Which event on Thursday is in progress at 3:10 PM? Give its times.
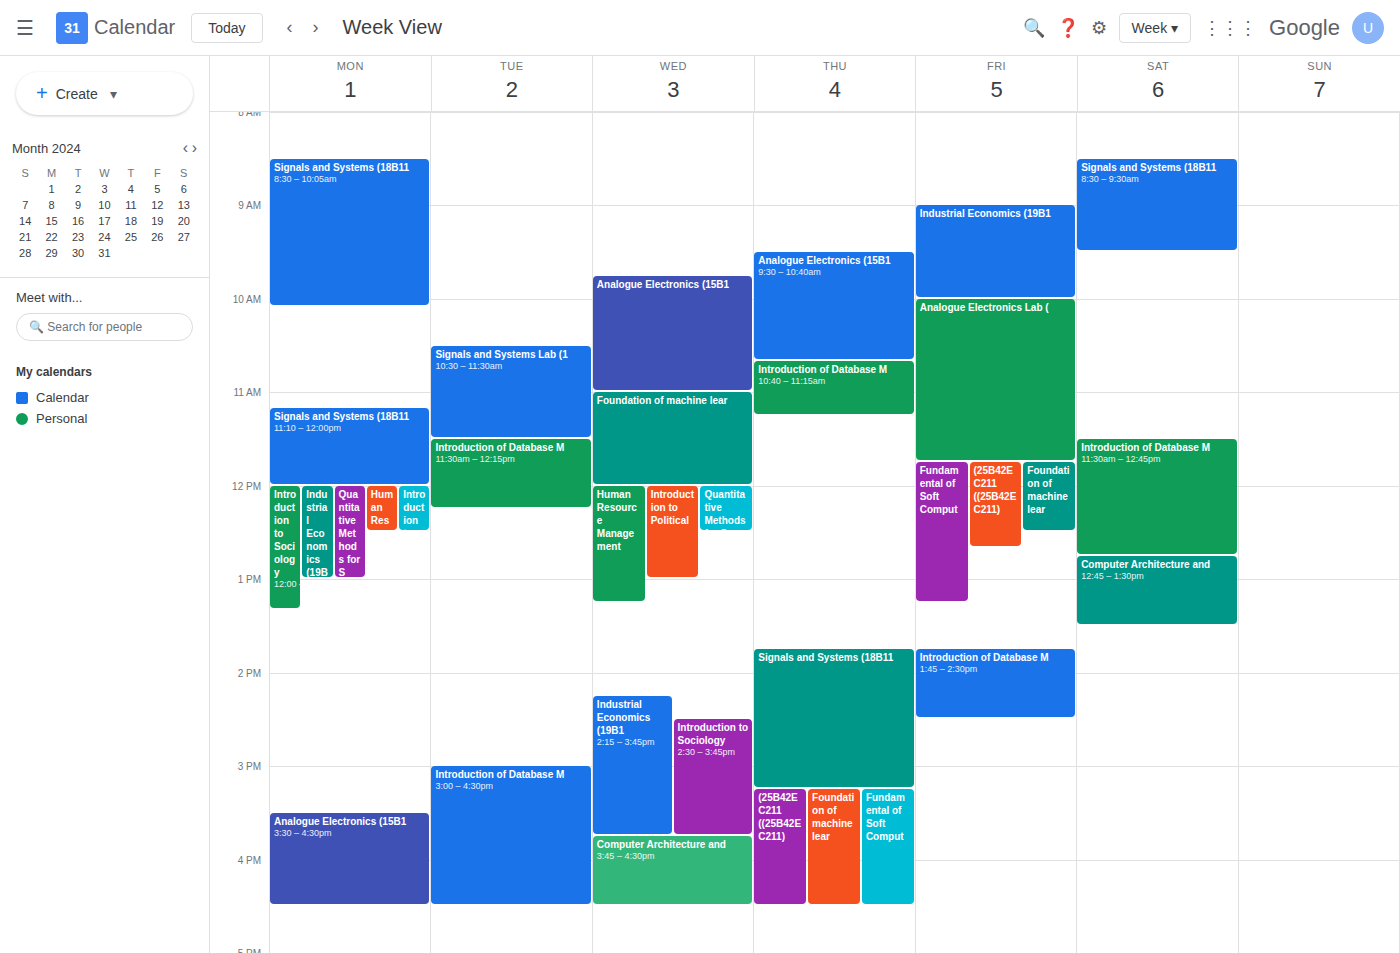
"Signals and Systems (18B11", 1:45 PM to 3:15 PM